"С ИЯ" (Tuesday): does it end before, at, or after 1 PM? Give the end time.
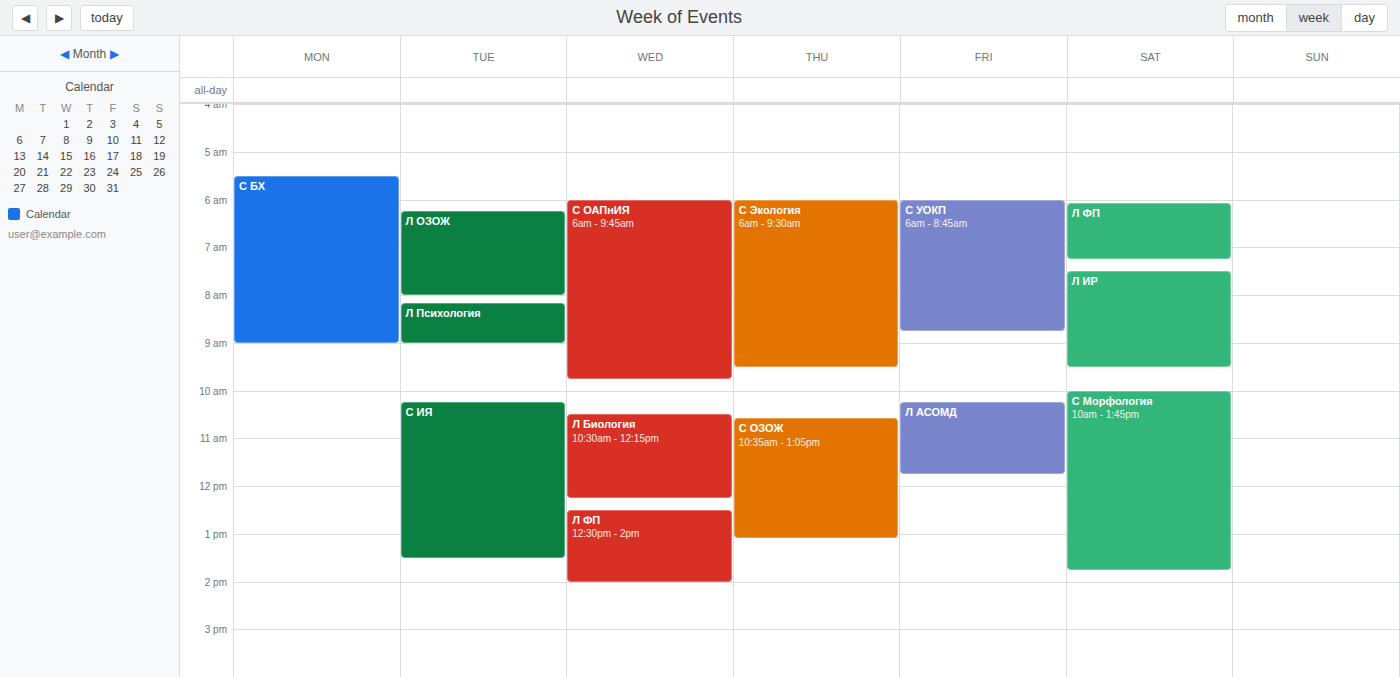
1:30 PM -- after 1 PM, 30 minutes below the 1 PM line.